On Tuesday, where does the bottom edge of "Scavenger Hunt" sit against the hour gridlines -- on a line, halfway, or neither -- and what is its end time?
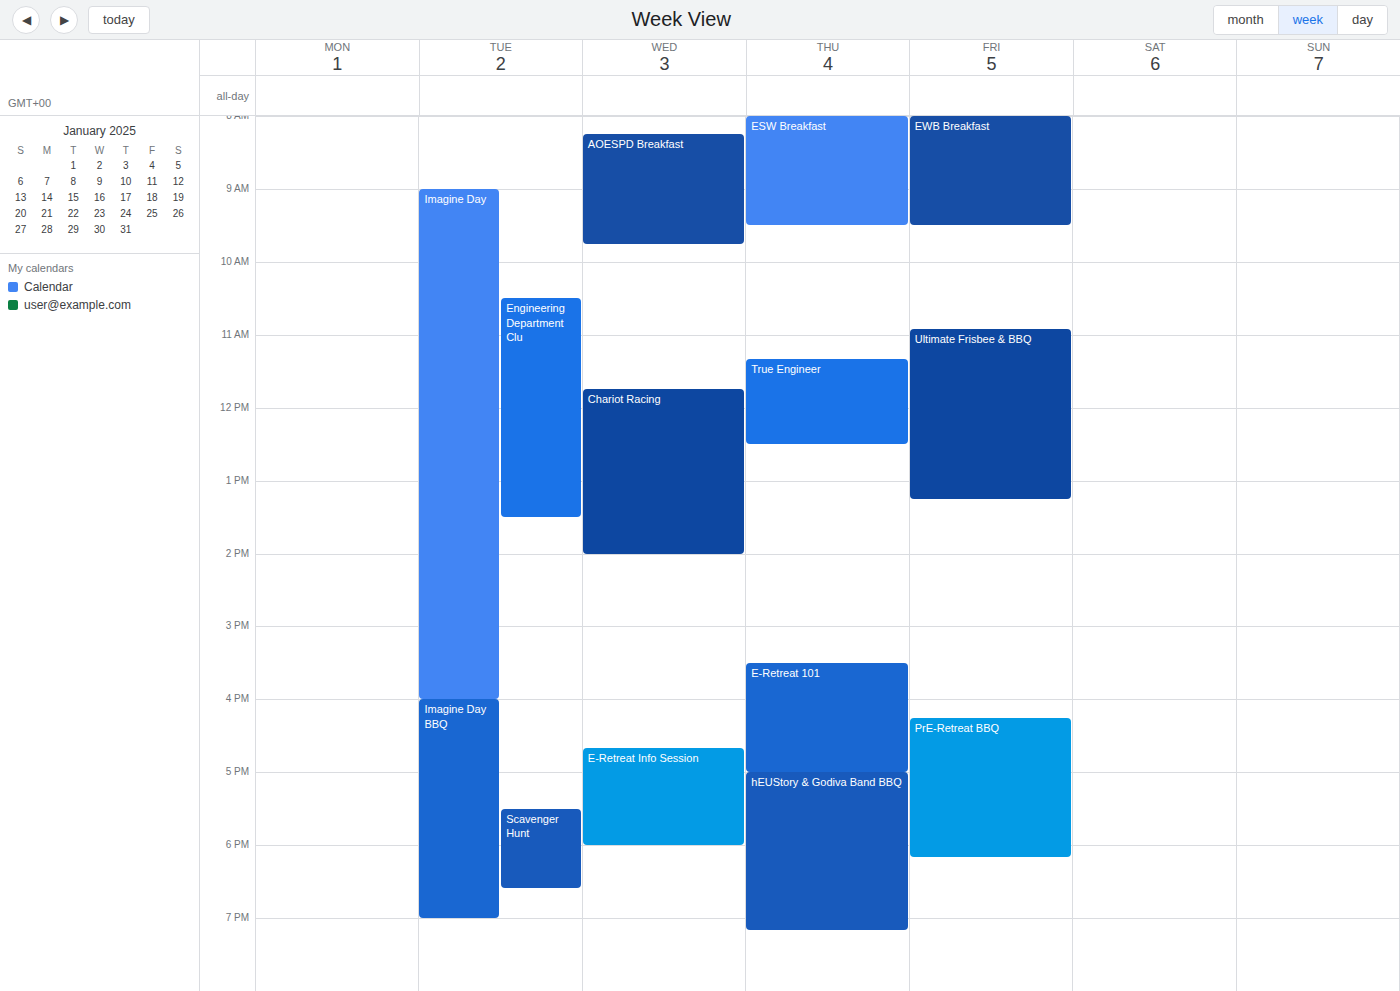
6:35 PM -- neither: 35 minutes below the 6 PM line and 25 minutes above the 7 PM line.